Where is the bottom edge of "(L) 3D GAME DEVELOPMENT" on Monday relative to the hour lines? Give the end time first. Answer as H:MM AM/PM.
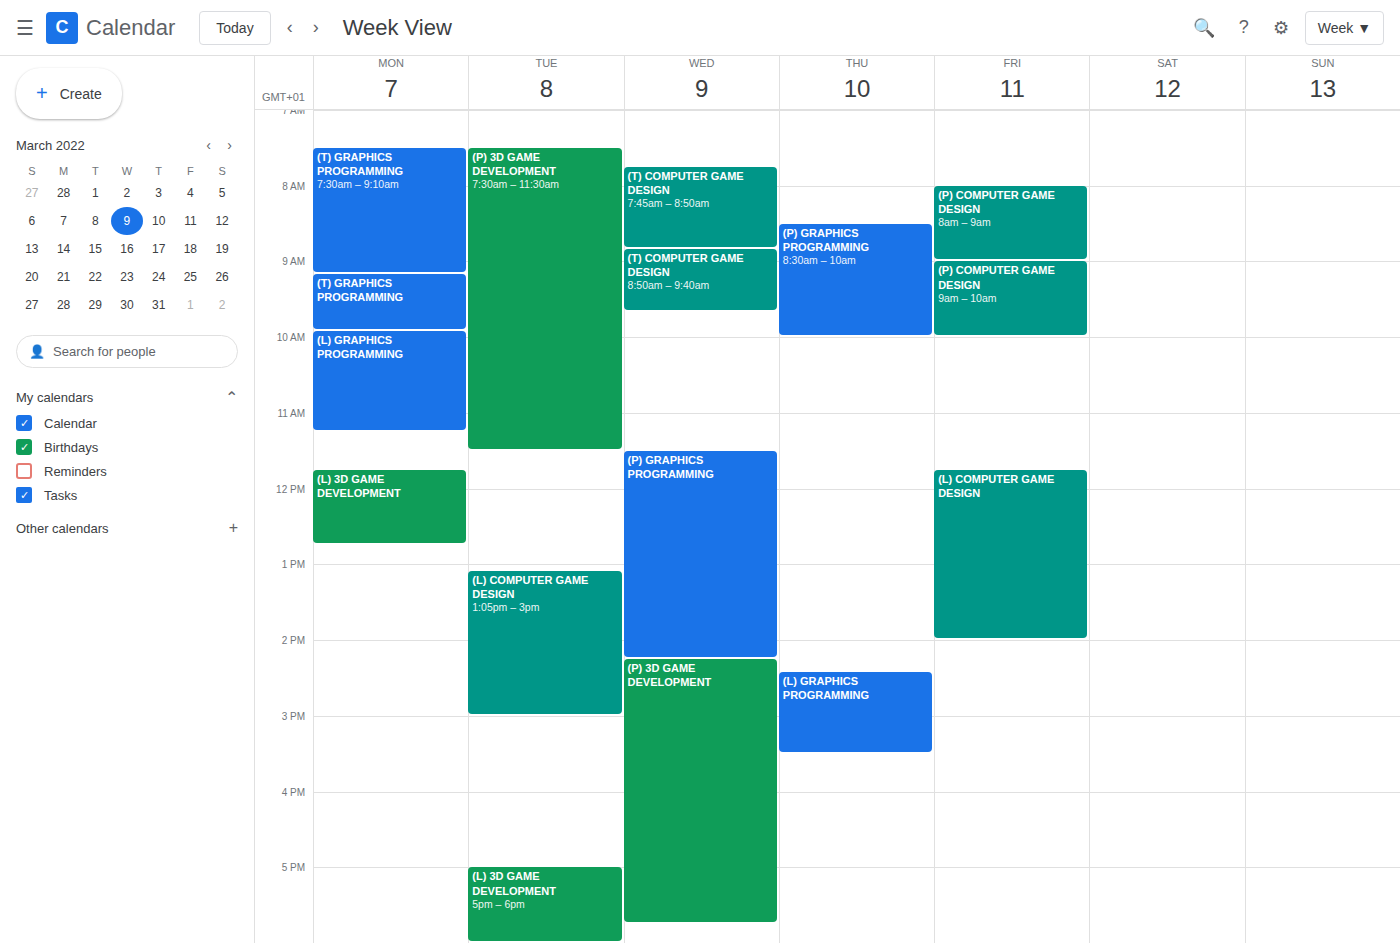
12:45 PM -- neither: three quarters of the way from the 12 PM line to the 1 PM line.